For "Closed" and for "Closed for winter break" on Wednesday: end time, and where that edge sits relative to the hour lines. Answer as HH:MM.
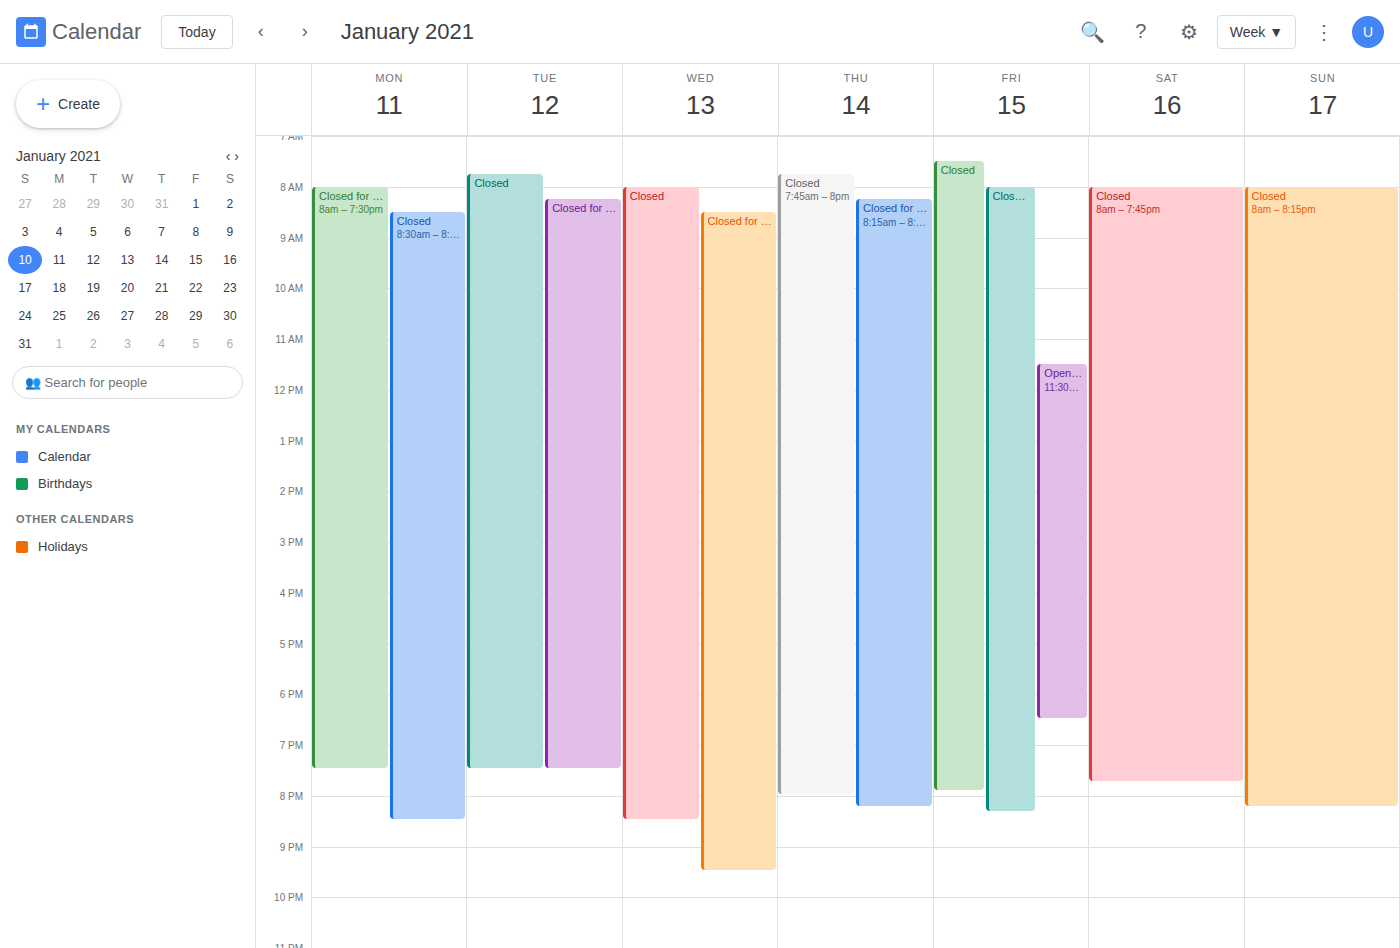
"Closed": 20:30, halfway between the 20:00 and 21:00 lines. "Closed for winter break": 21:30, halfway between the 21:00 and 22:00 lines.